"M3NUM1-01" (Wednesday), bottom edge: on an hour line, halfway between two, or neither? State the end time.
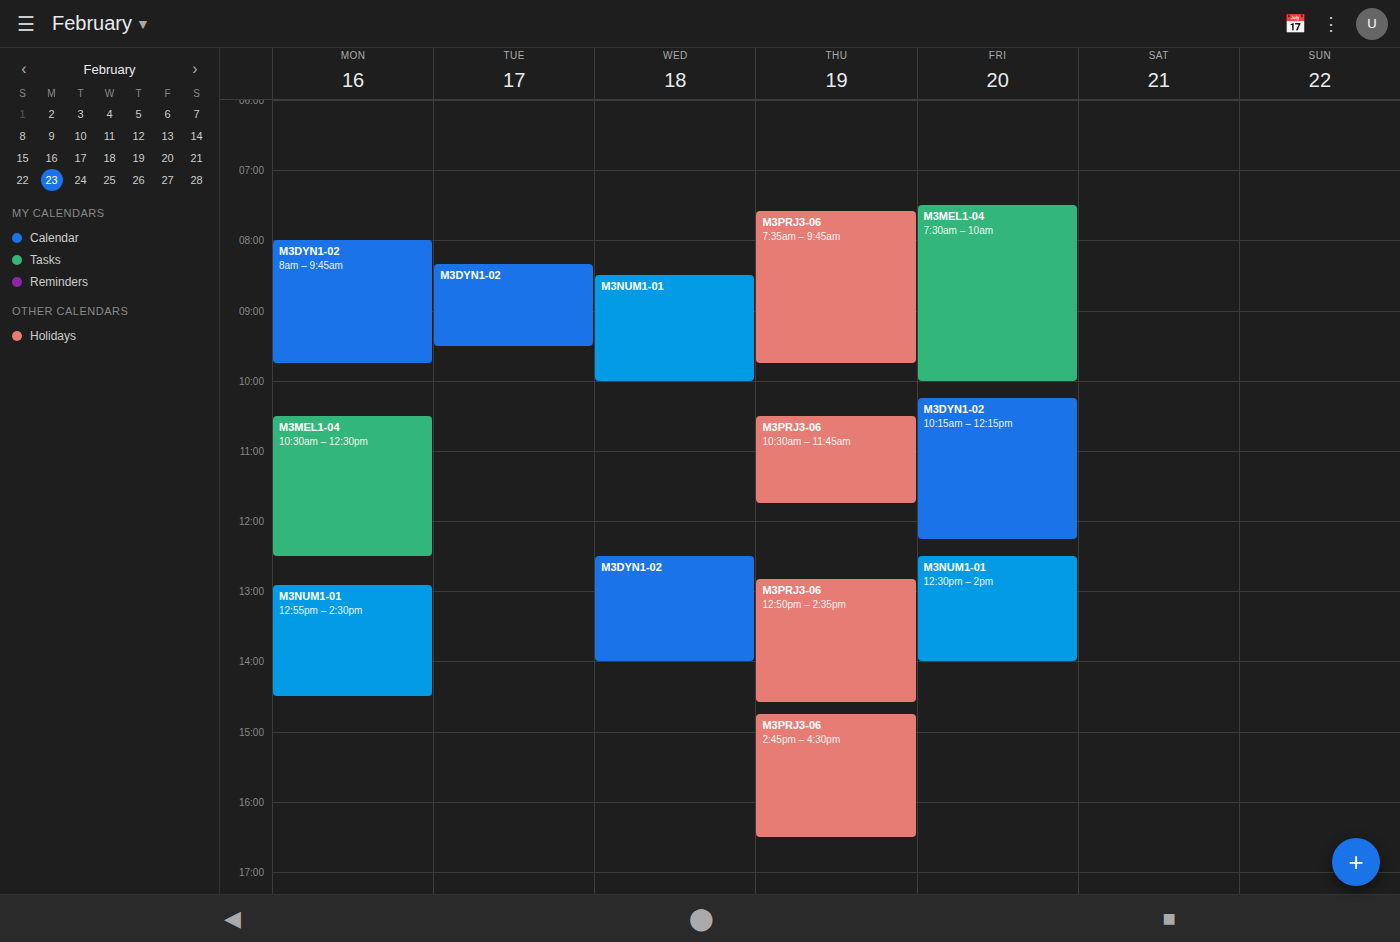
10:00 -- exactly on the 10:00 line.